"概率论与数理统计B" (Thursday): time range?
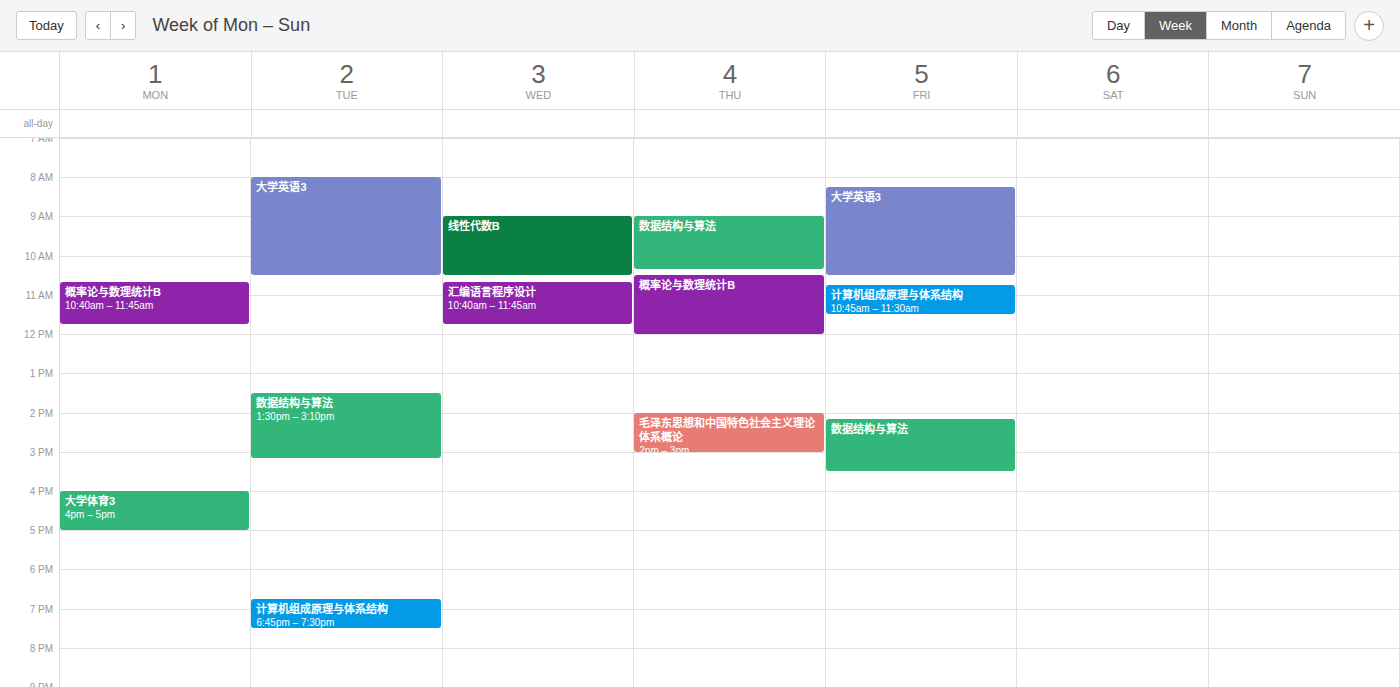
10:30 AM to 12:00 PM